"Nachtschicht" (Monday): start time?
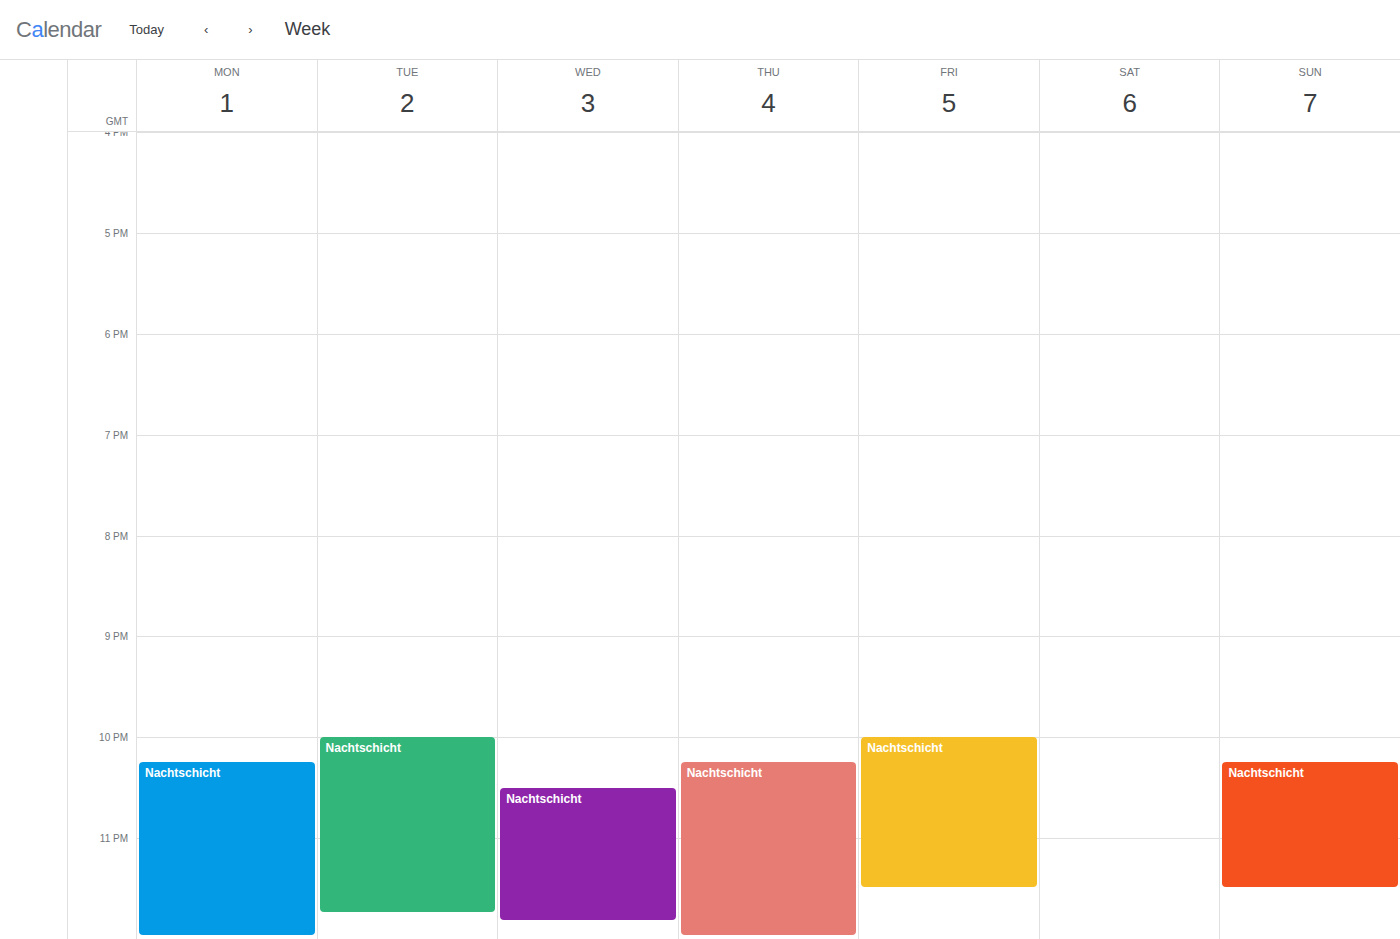
10:15 PM